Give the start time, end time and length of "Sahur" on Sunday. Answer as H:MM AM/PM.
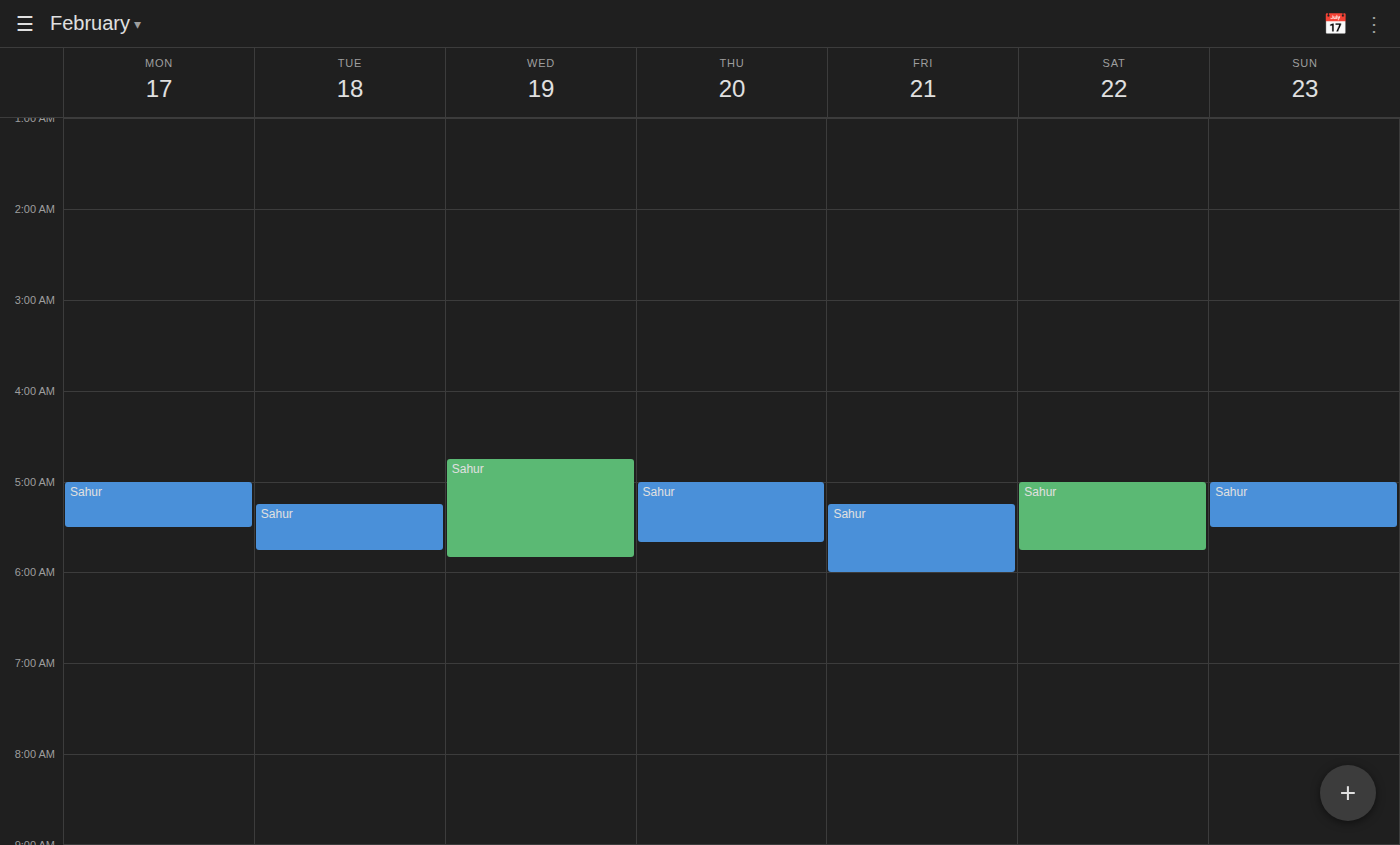
5:00 AM to 5:30 AM, 30 minutes